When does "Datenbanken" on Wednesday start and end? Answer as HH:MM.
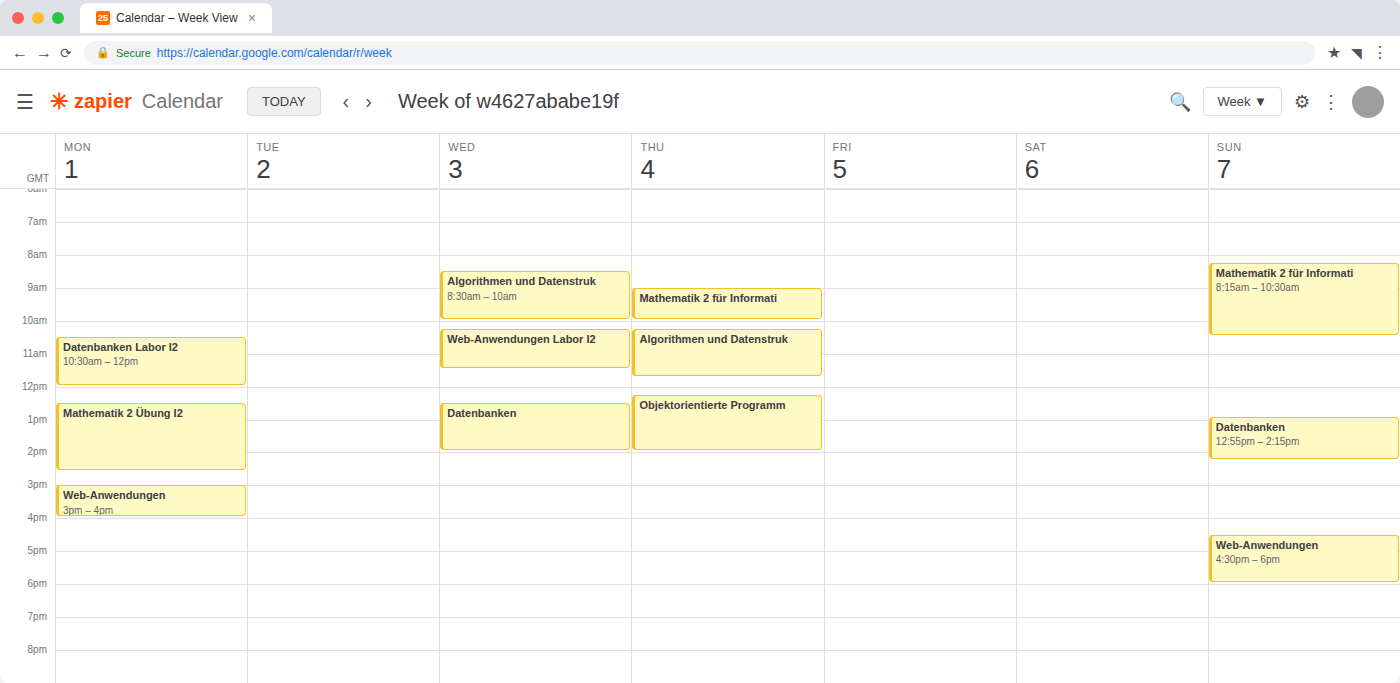
12:30 to 14:00